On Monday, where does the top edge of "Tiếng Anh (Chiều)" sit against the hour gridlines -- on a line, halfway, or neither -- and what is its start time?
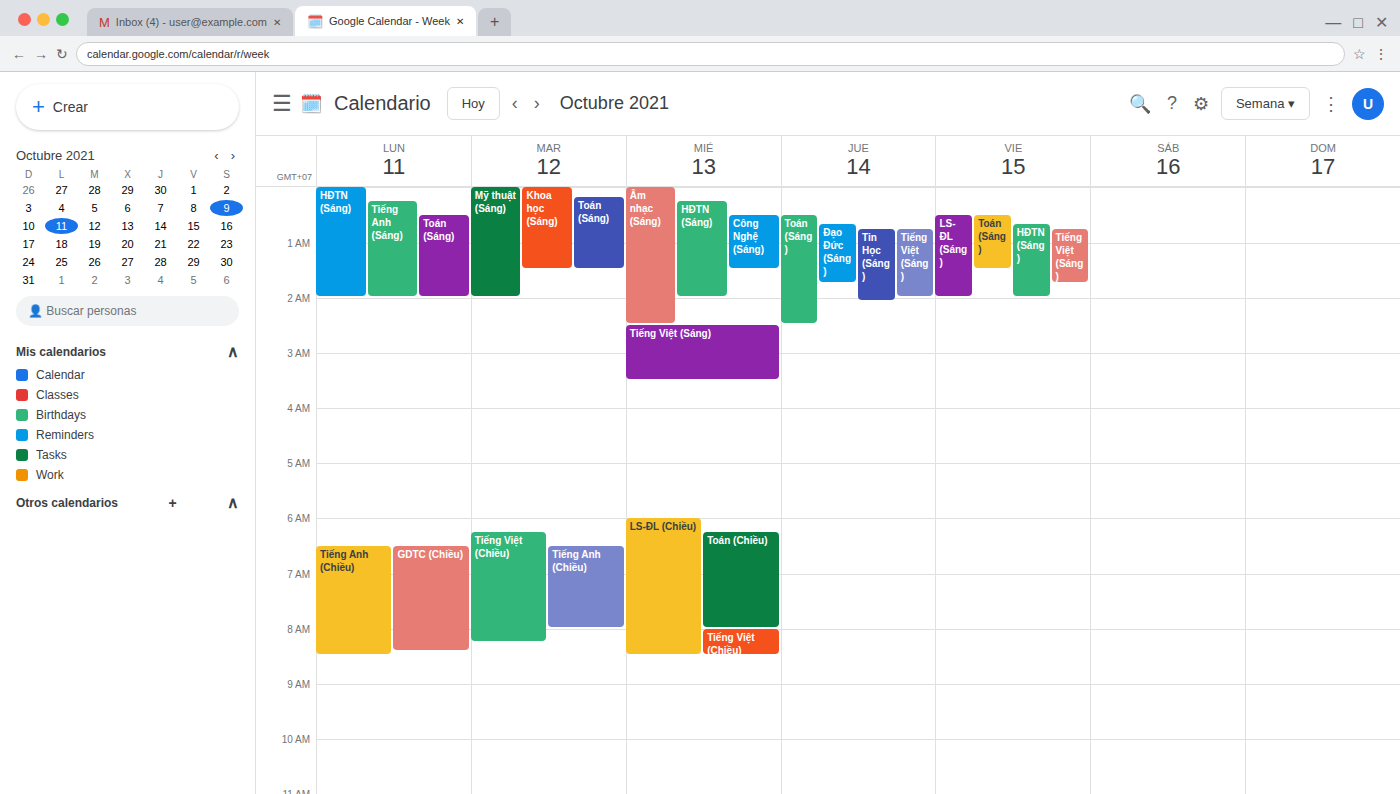
6:30 AM -- halfway between the 6 AM and 7 AM lines.